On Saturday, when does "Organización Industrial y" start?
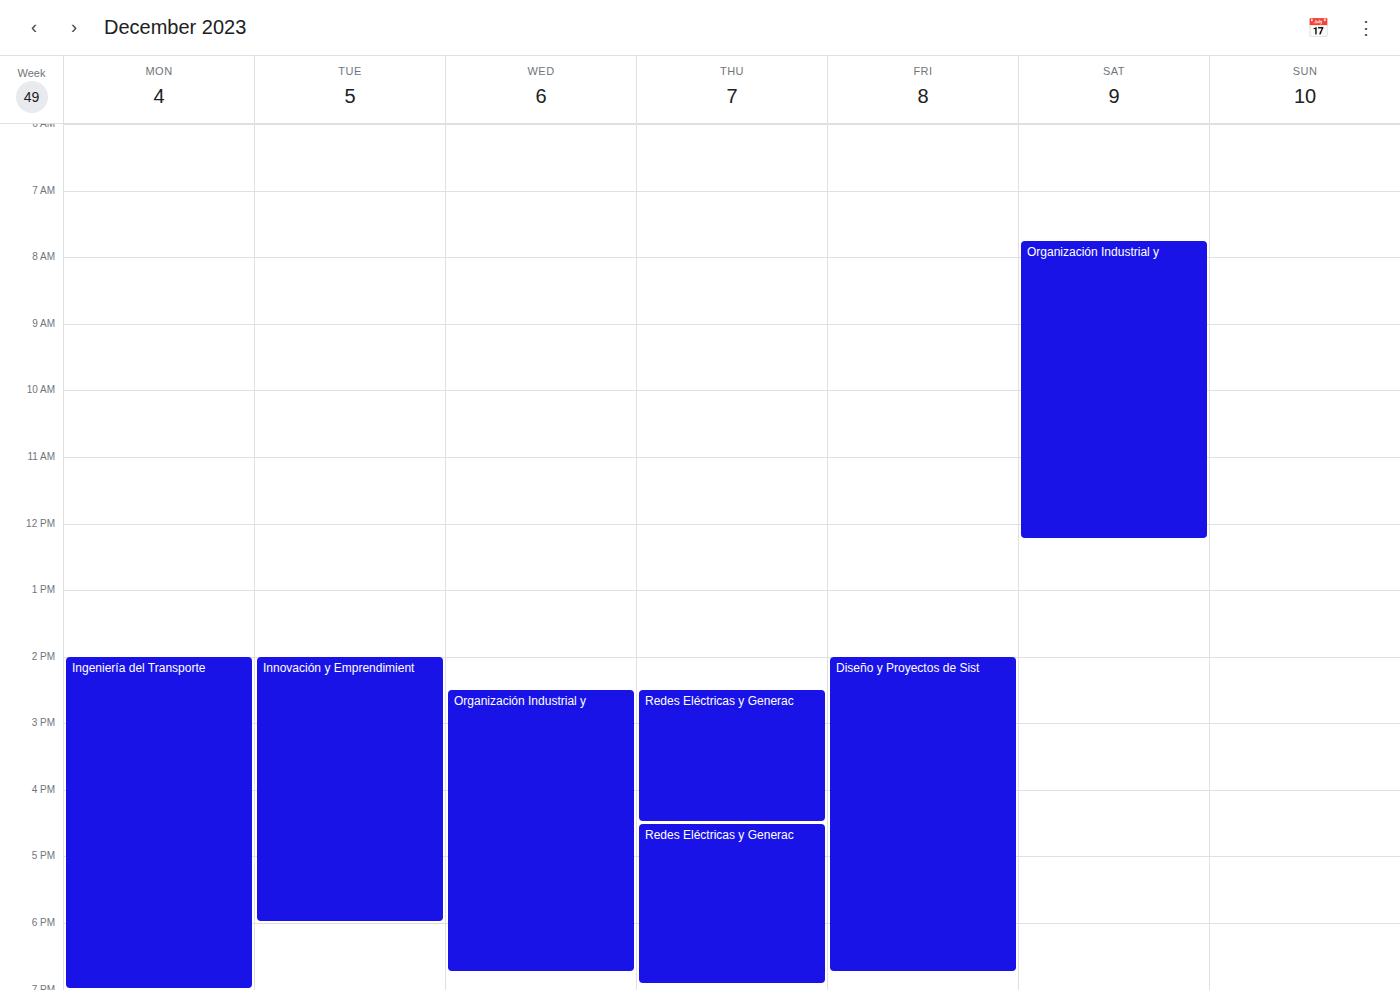
7:45 AM